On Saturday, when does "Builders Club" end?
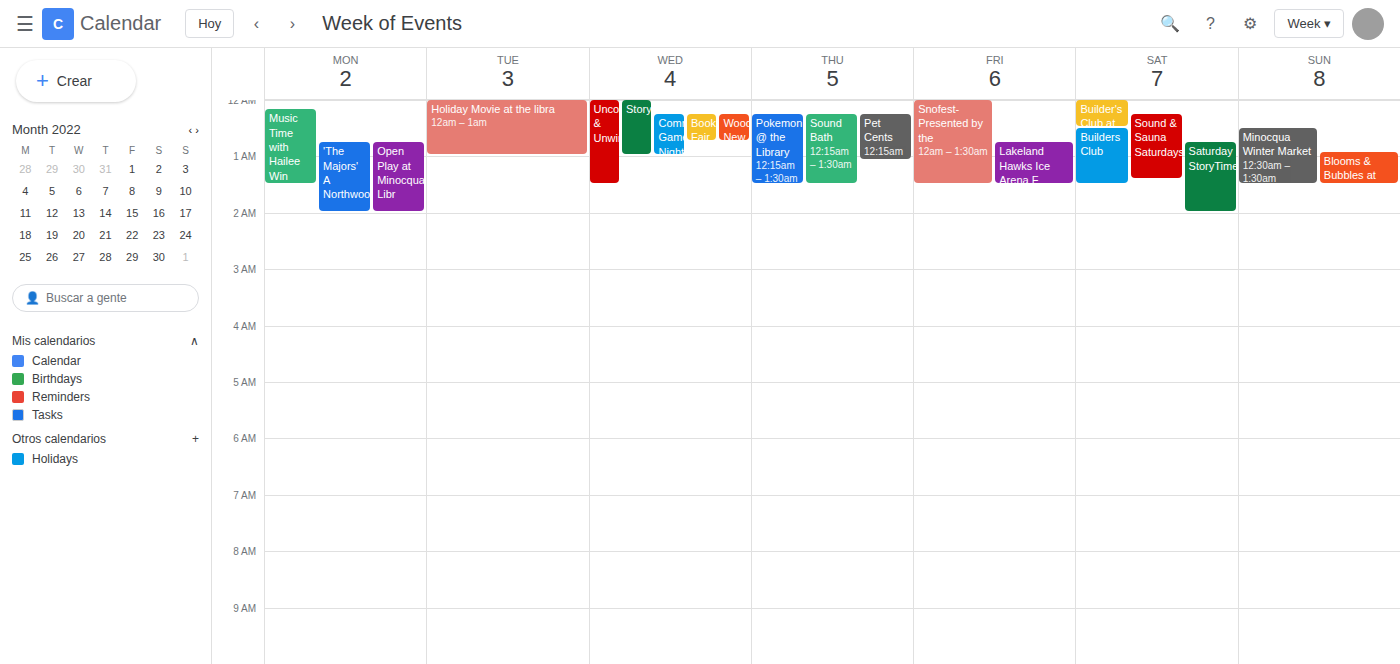
01:30